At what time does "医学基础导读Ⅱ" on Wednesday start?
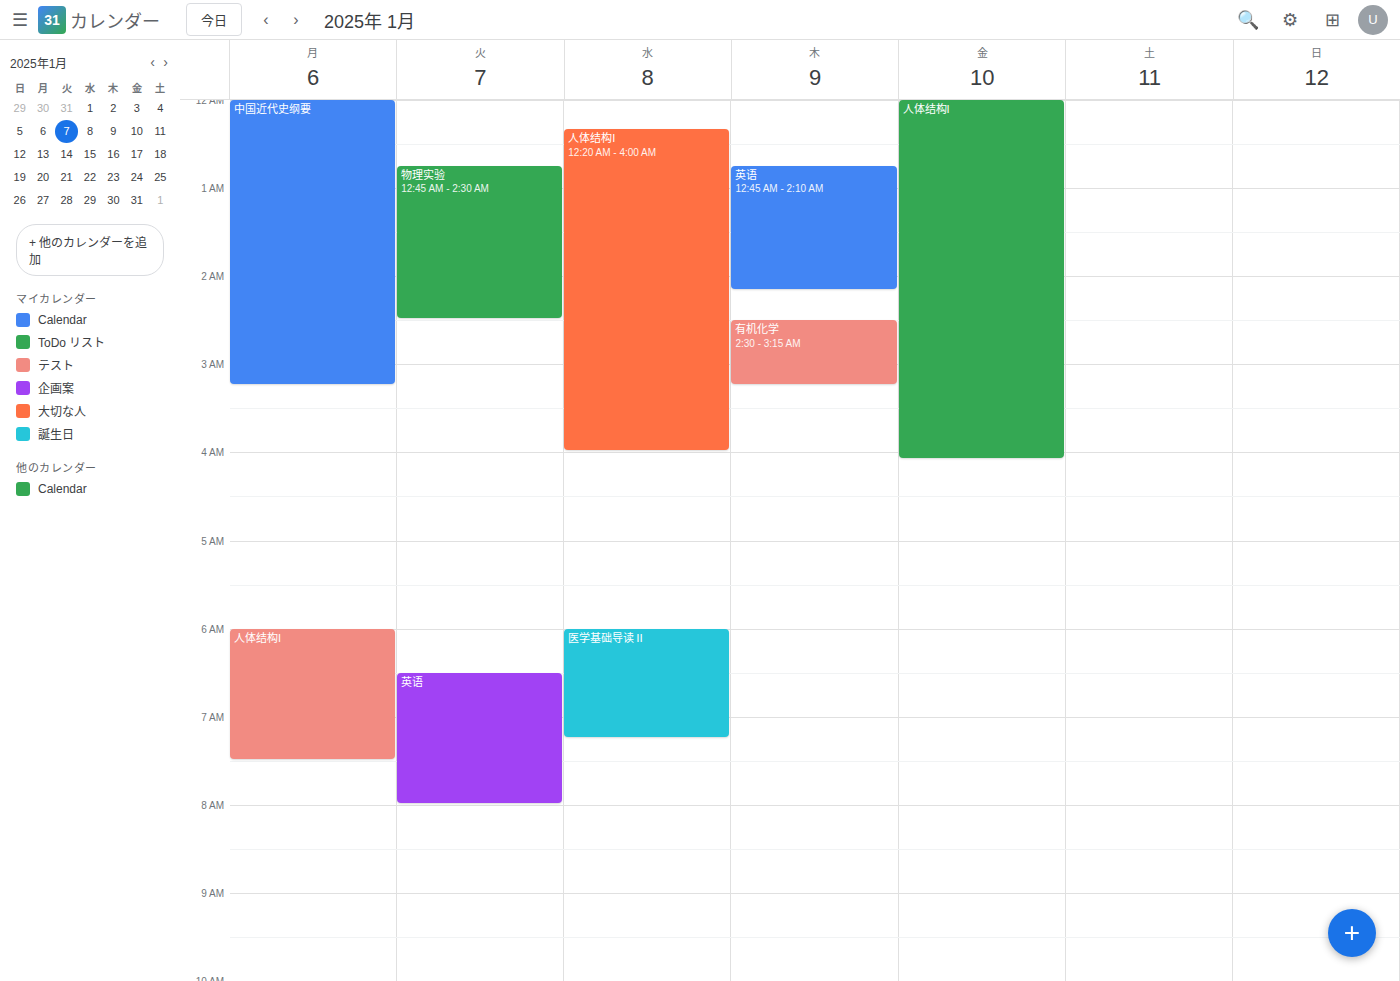
6:00 AM